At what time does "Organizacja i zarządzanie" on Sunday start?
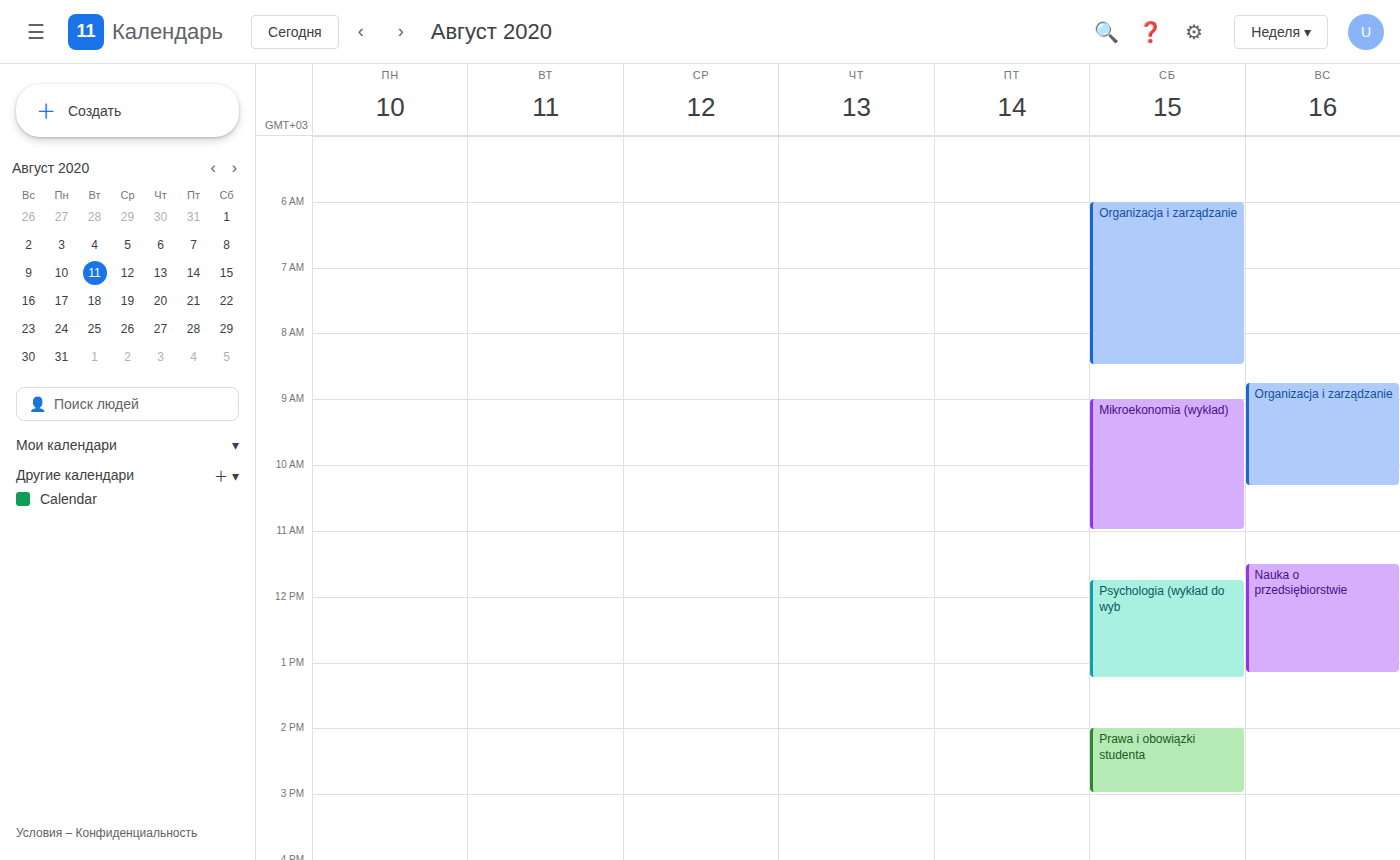
8:45 AM